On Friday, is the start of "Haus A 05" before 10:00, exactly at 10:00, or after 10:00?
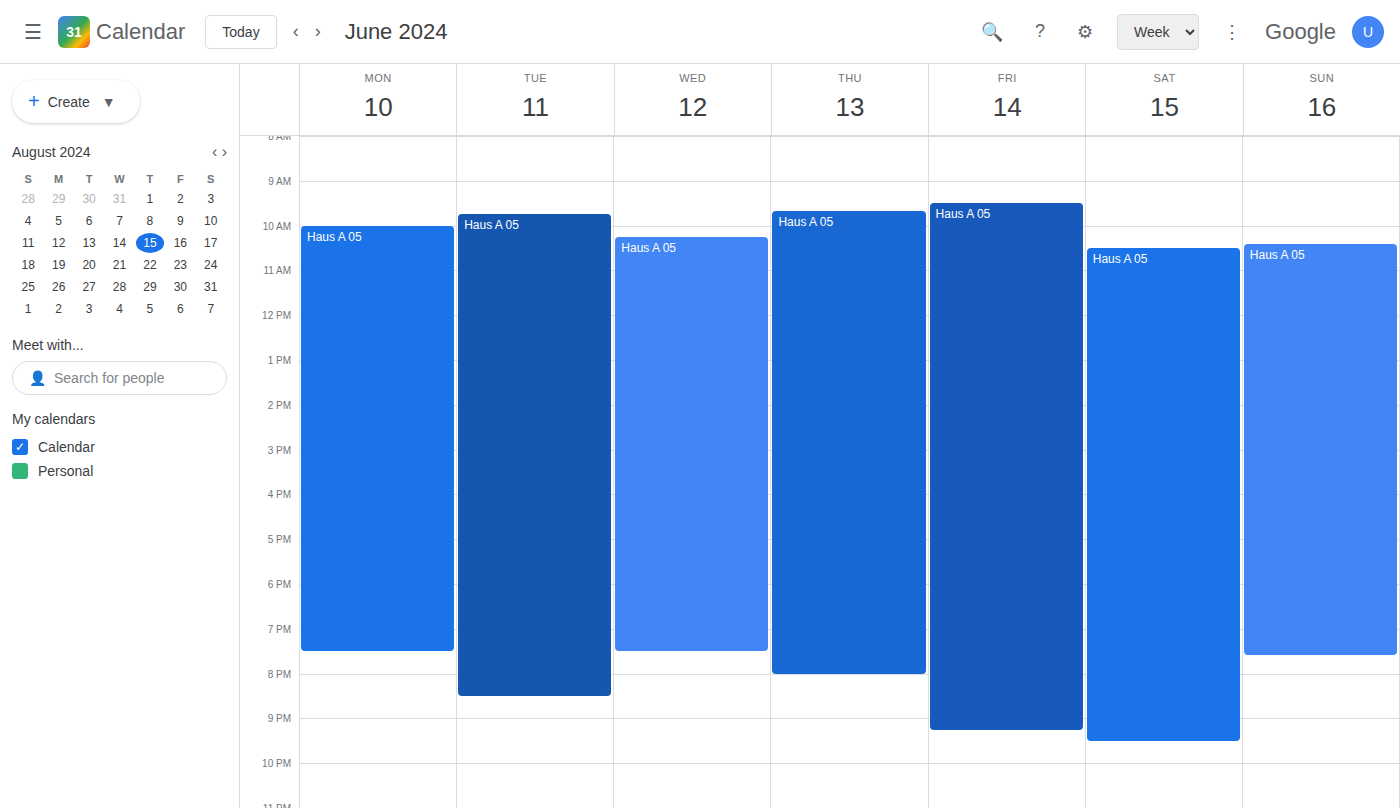
09:30 -- before 10:00, 30 minutes above the 10:00 line.